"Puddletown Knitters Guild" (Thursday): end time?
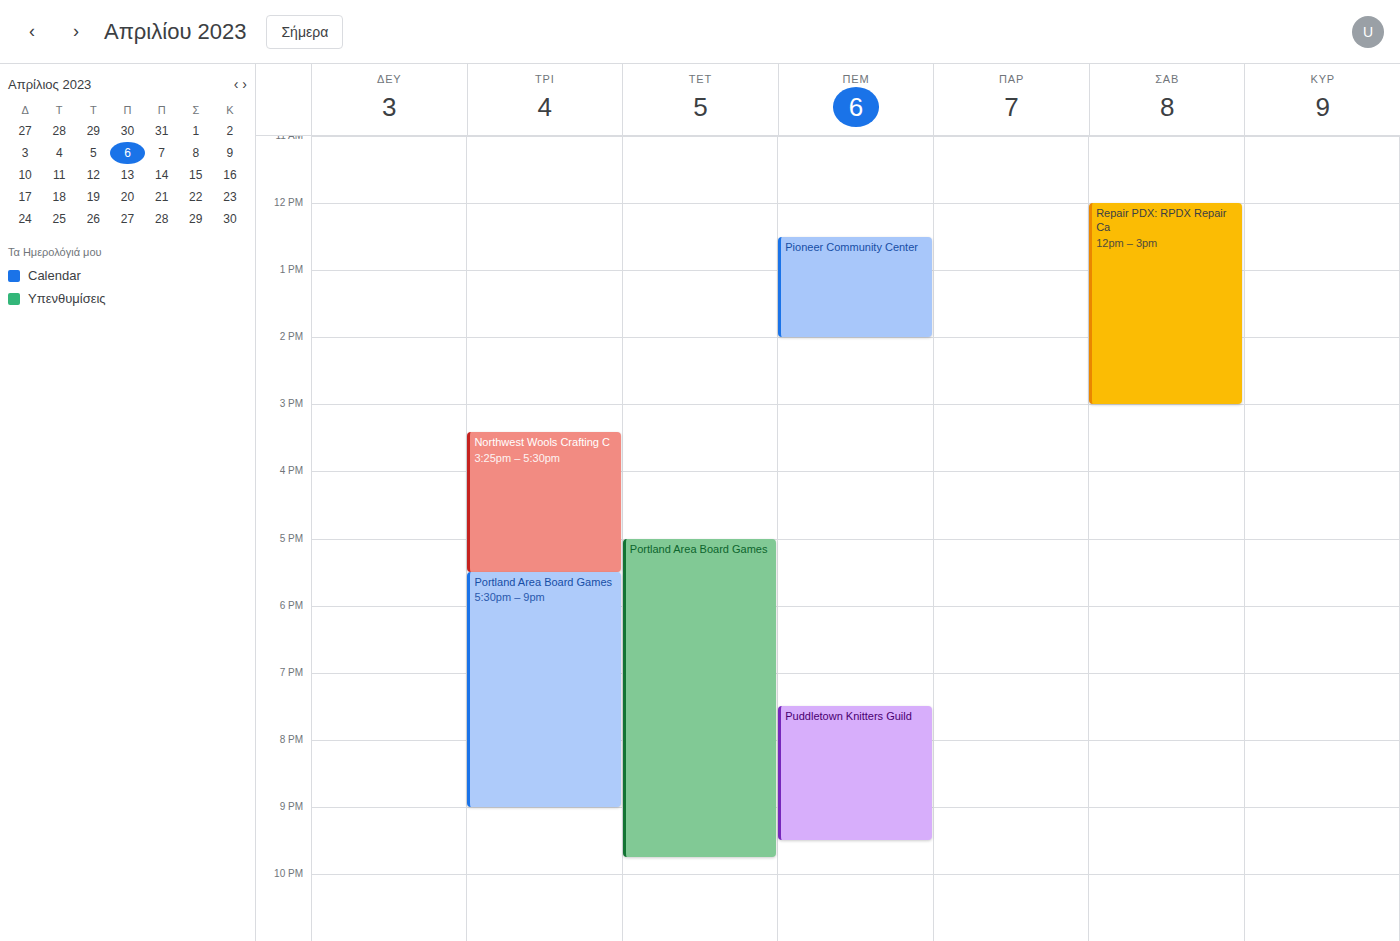
9:30 PM